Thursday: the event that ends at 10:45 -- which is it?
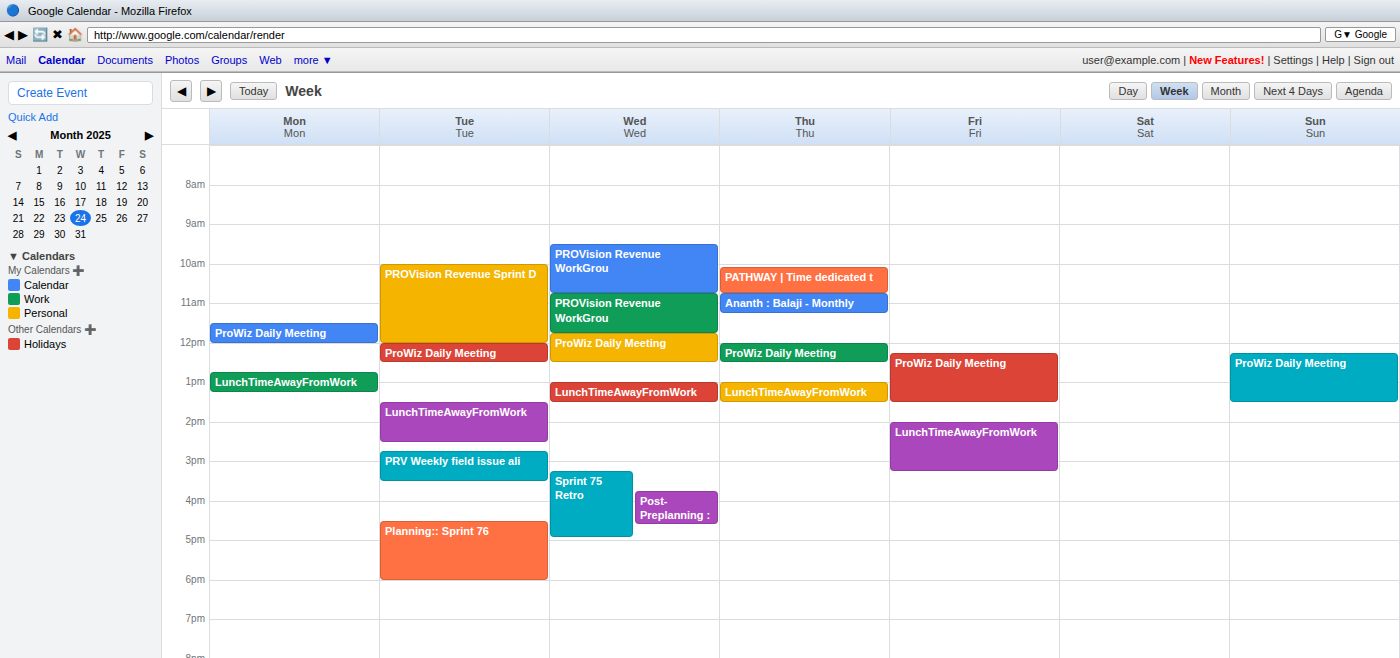
"PATHWAY | Time dedicated t"